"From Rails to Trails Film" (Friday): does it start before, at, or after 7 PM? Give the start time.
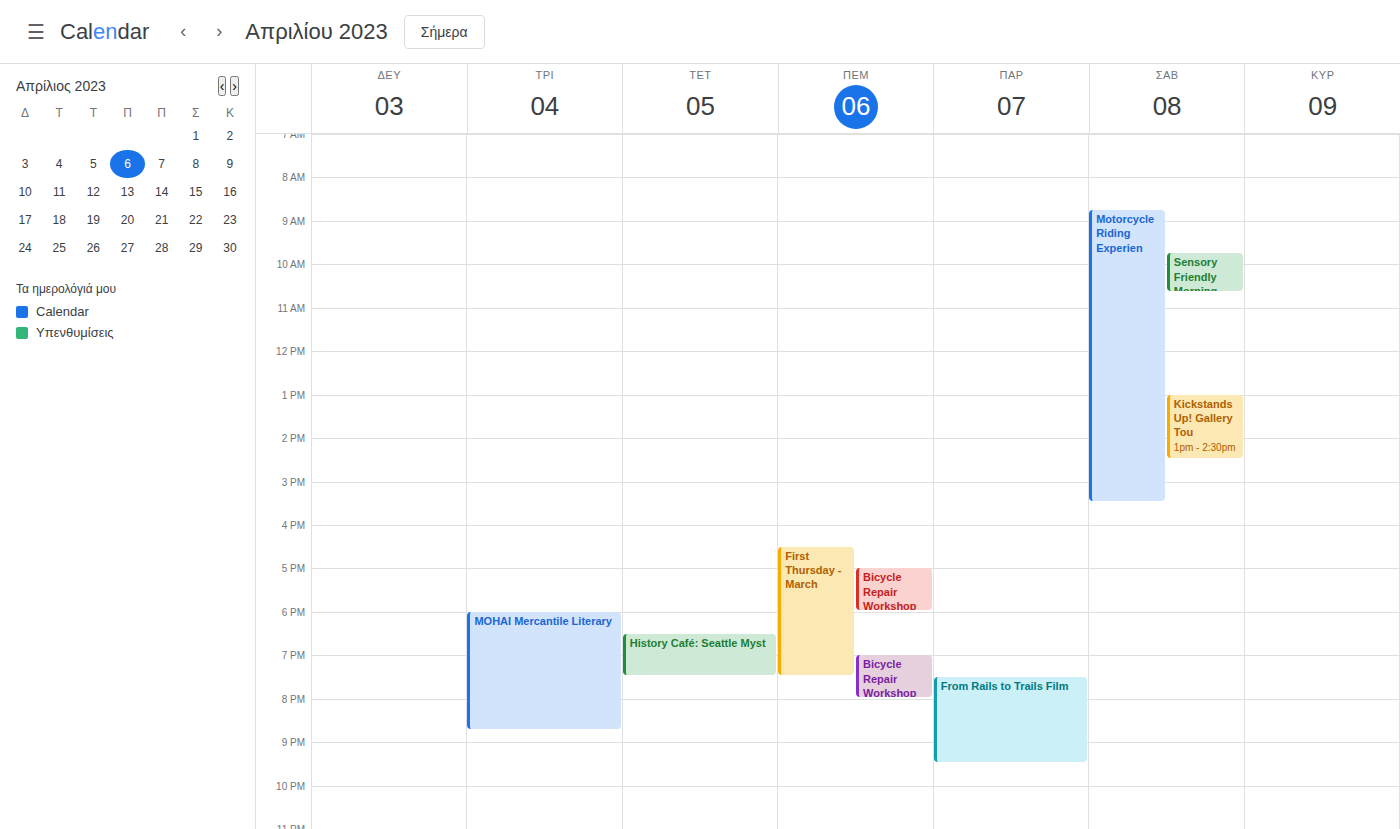
7:30 PM -- after 7 PM, 30 minutes below the 7 PM line.